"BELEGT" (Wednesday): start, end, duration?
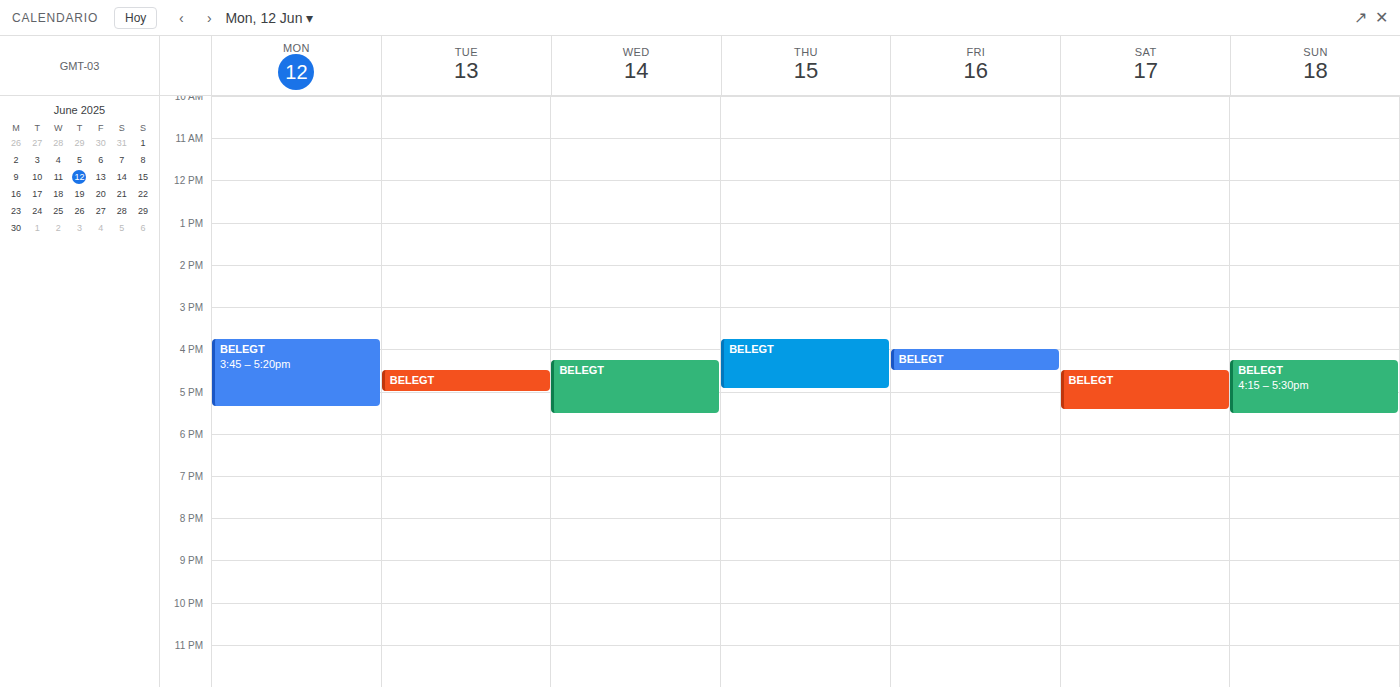
4:15 PM to 5:30 PM, 1 hour 15 minutes